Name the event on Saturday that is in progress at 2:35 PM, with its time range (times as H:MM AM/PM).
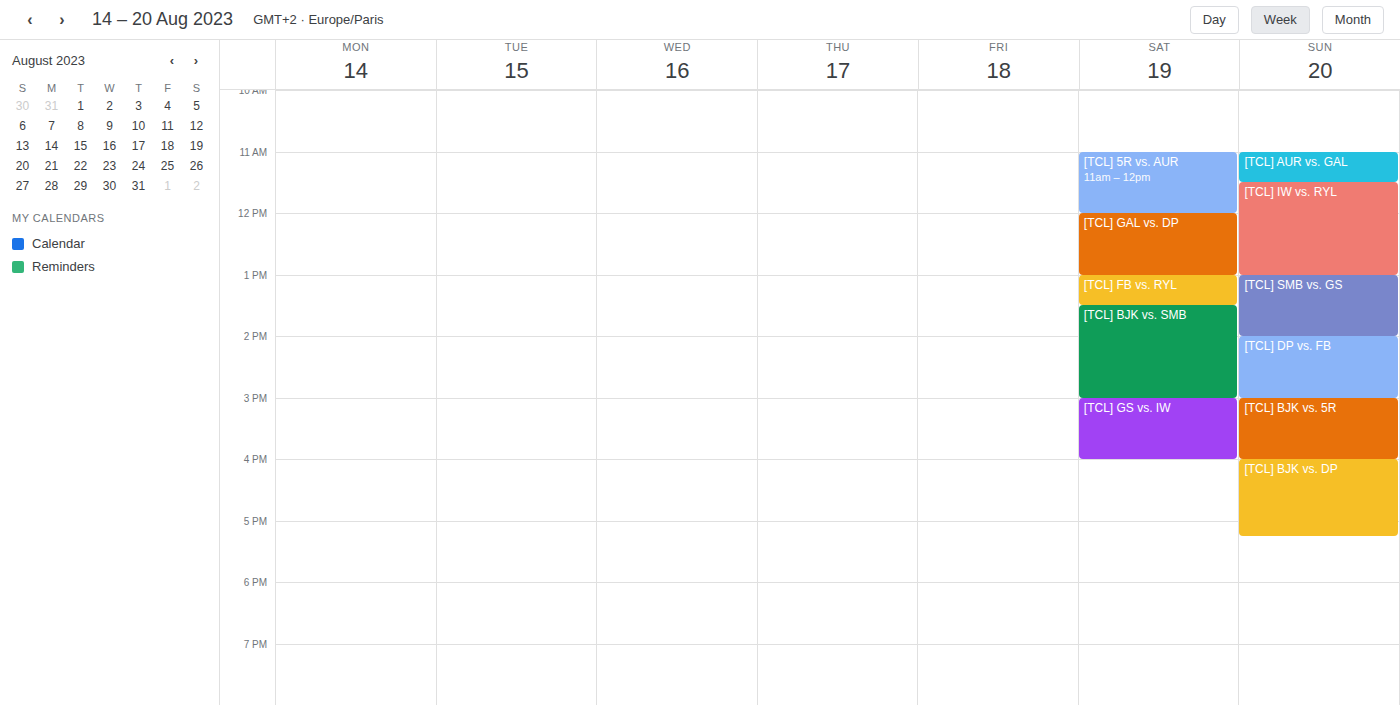
"[TCL] BJK vs. SMB", 1:30 PM to 3:00 PM